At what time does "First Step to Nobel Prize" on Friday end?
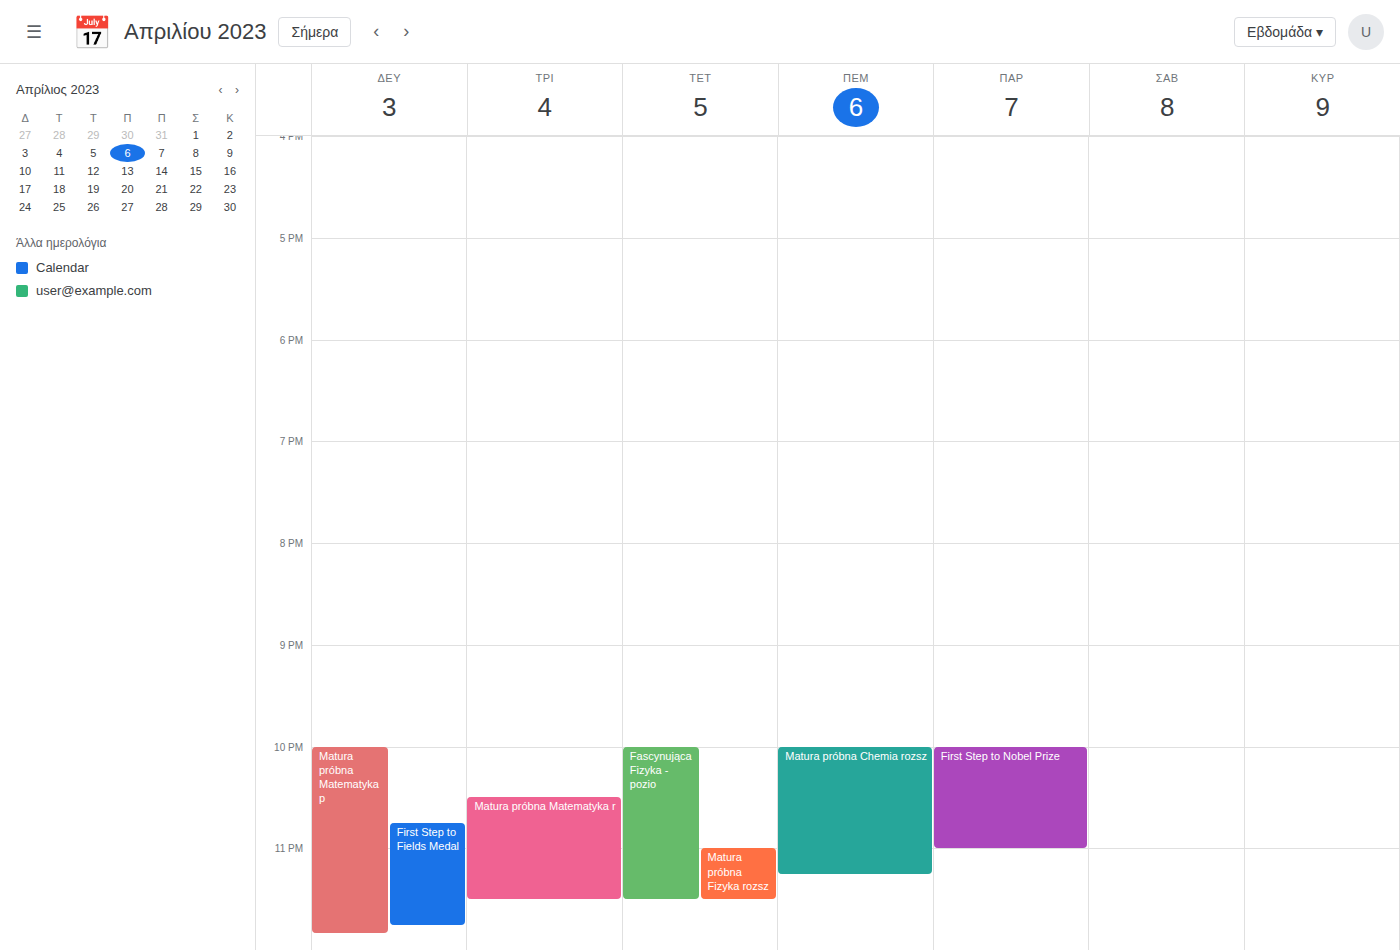
11:00 PM